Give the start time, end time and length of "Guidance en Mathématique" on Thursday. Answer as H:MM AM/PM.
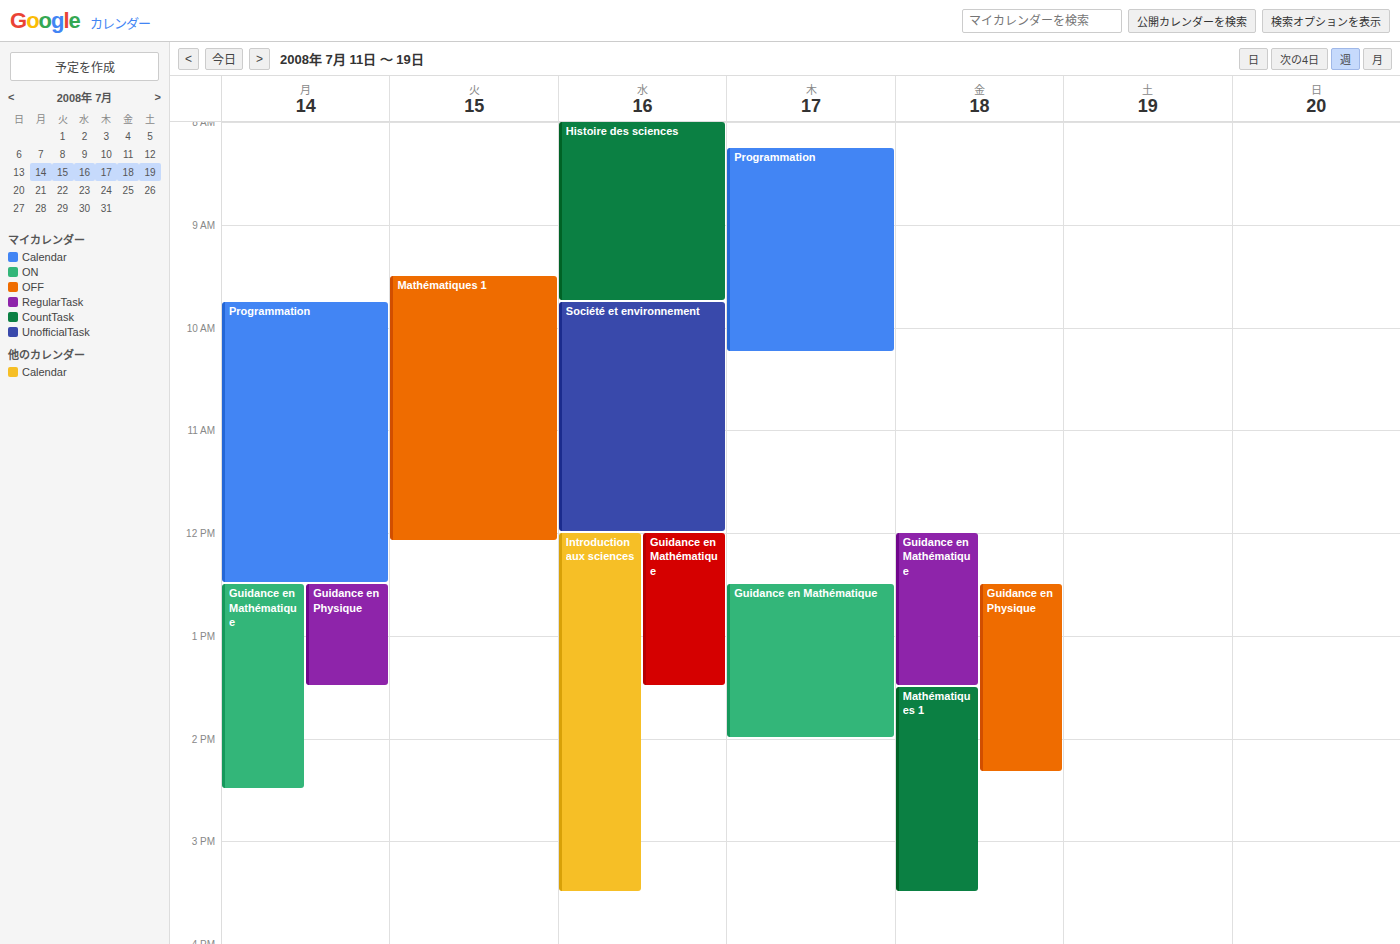
12:30 PM to 2:00 PM, 1 hour 30 minutes